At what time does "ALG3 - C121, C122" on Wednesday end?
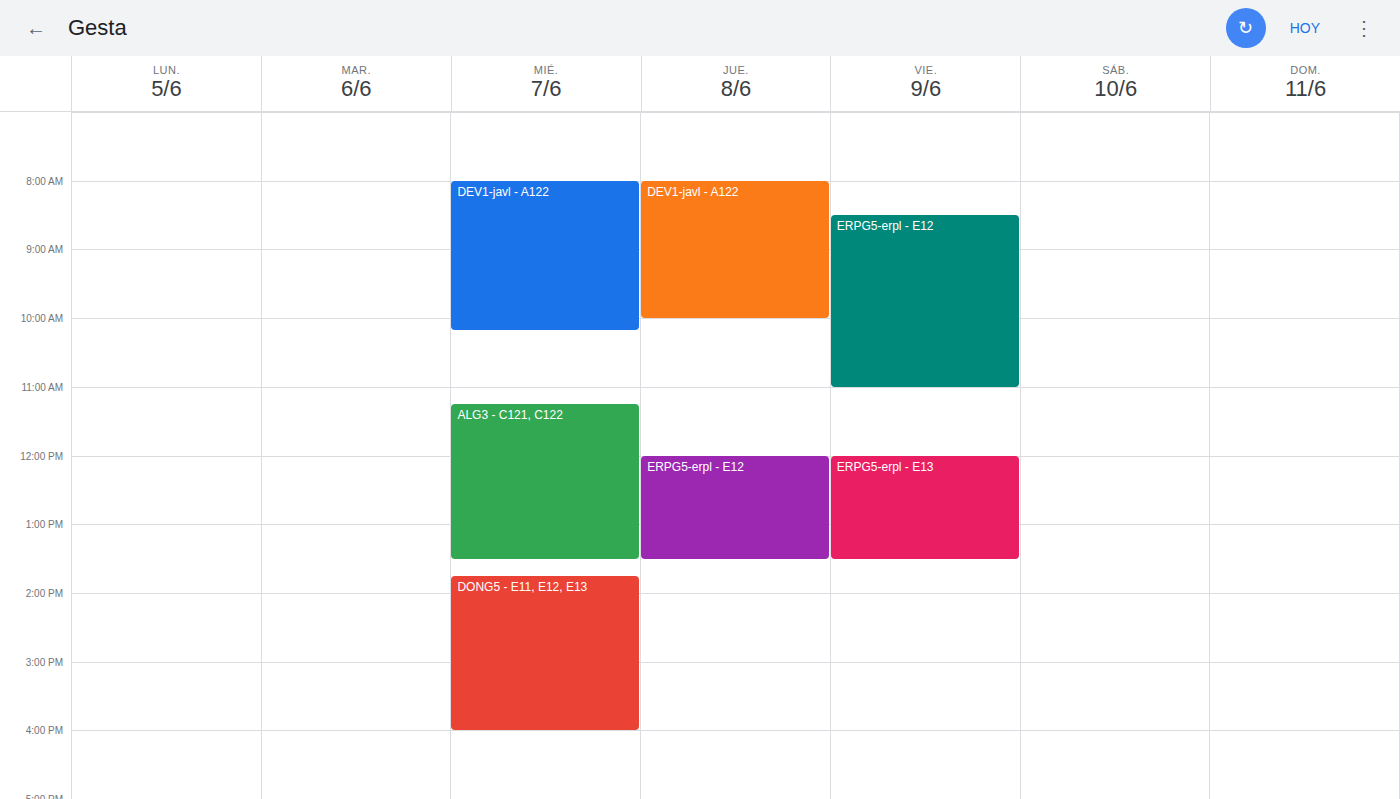
1:30 PM